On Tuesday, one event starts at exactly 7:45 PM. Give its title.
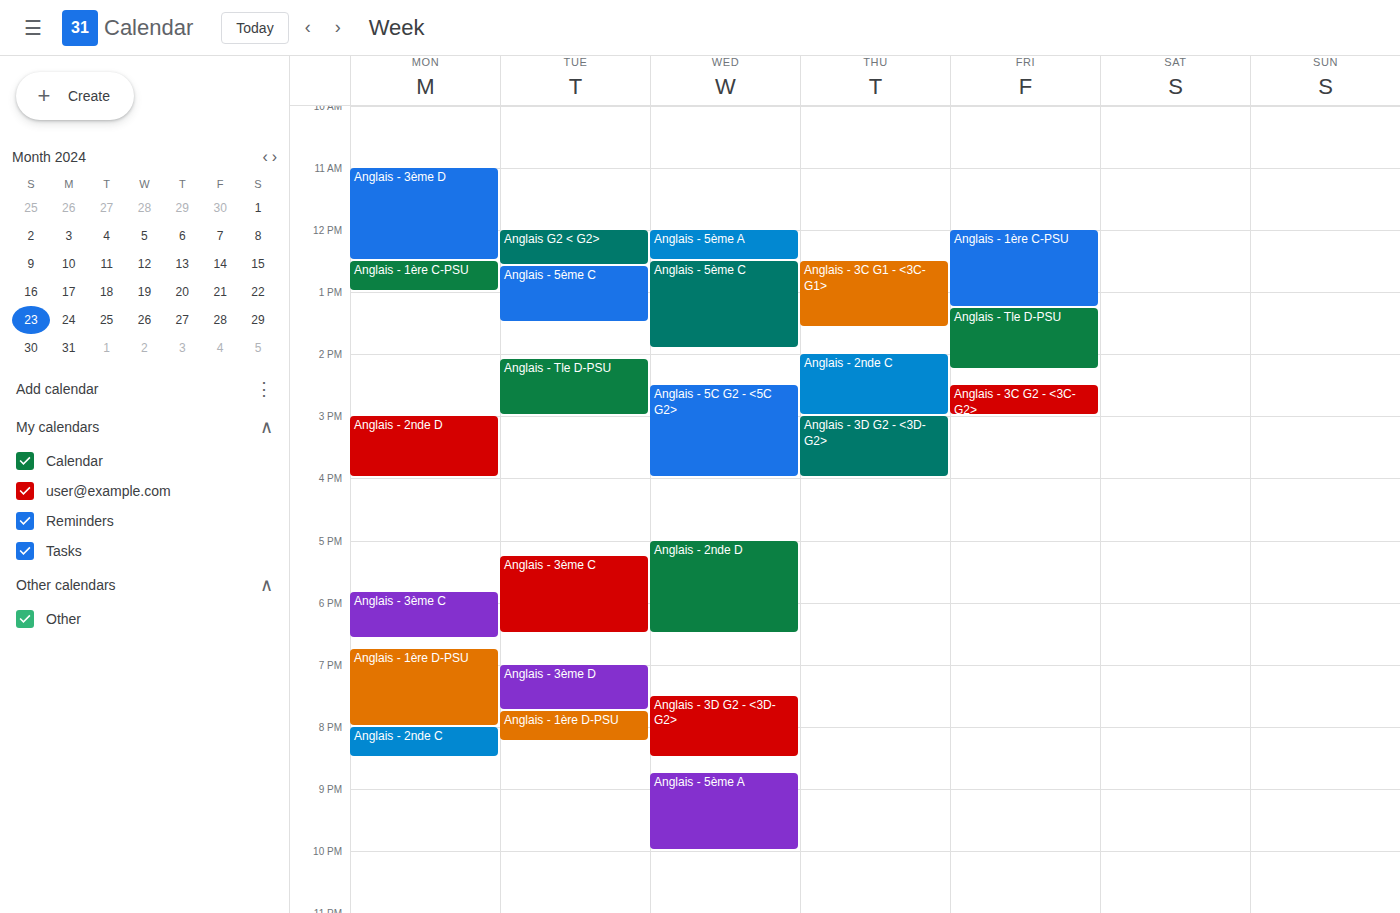
"Anglais - 1ère D-PSU"